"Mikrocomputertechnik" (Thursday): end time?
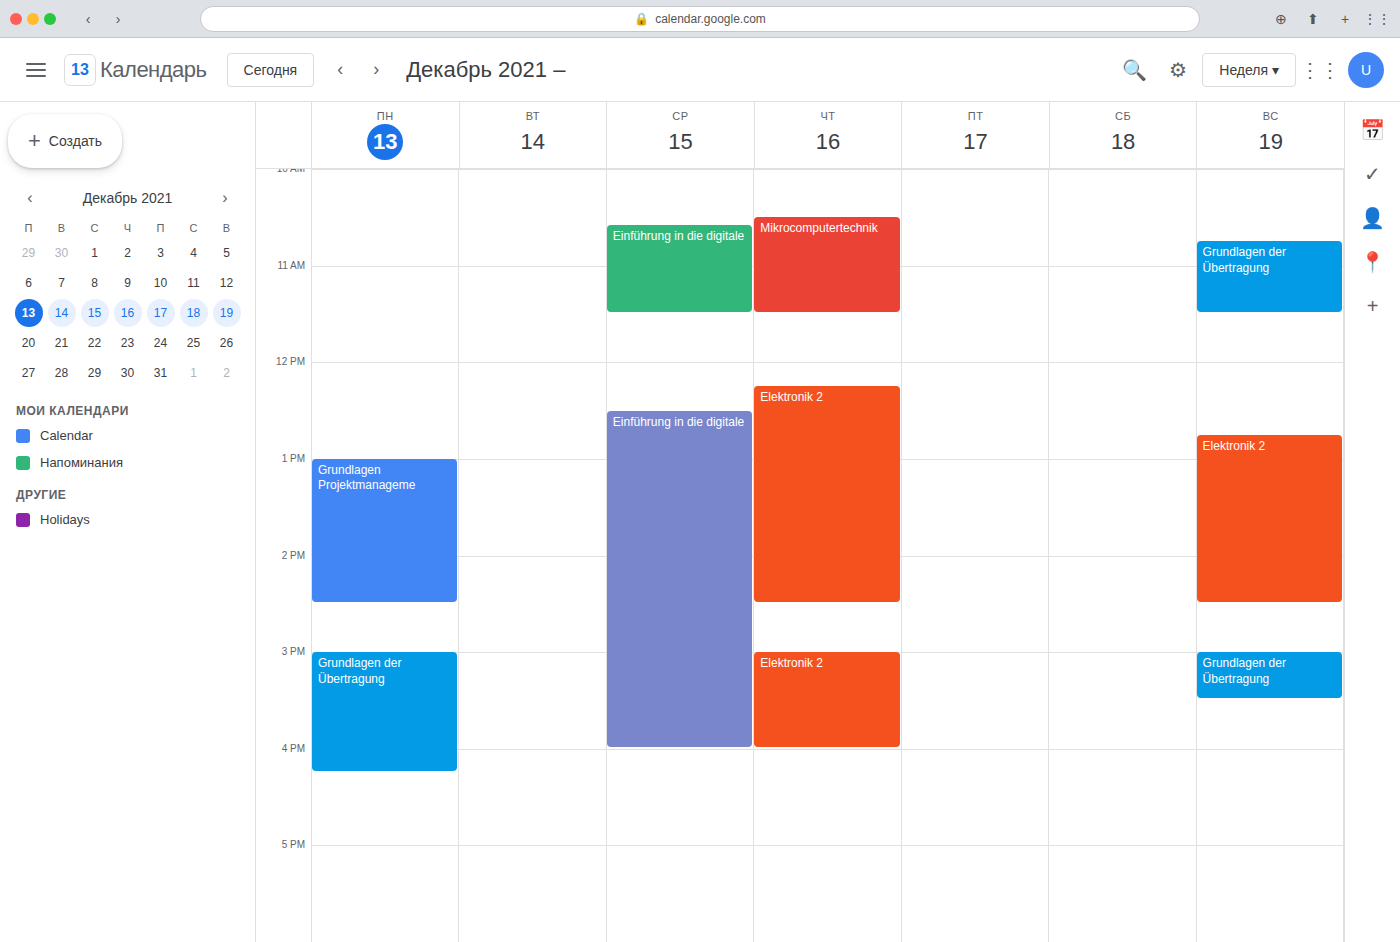
11:30 AM